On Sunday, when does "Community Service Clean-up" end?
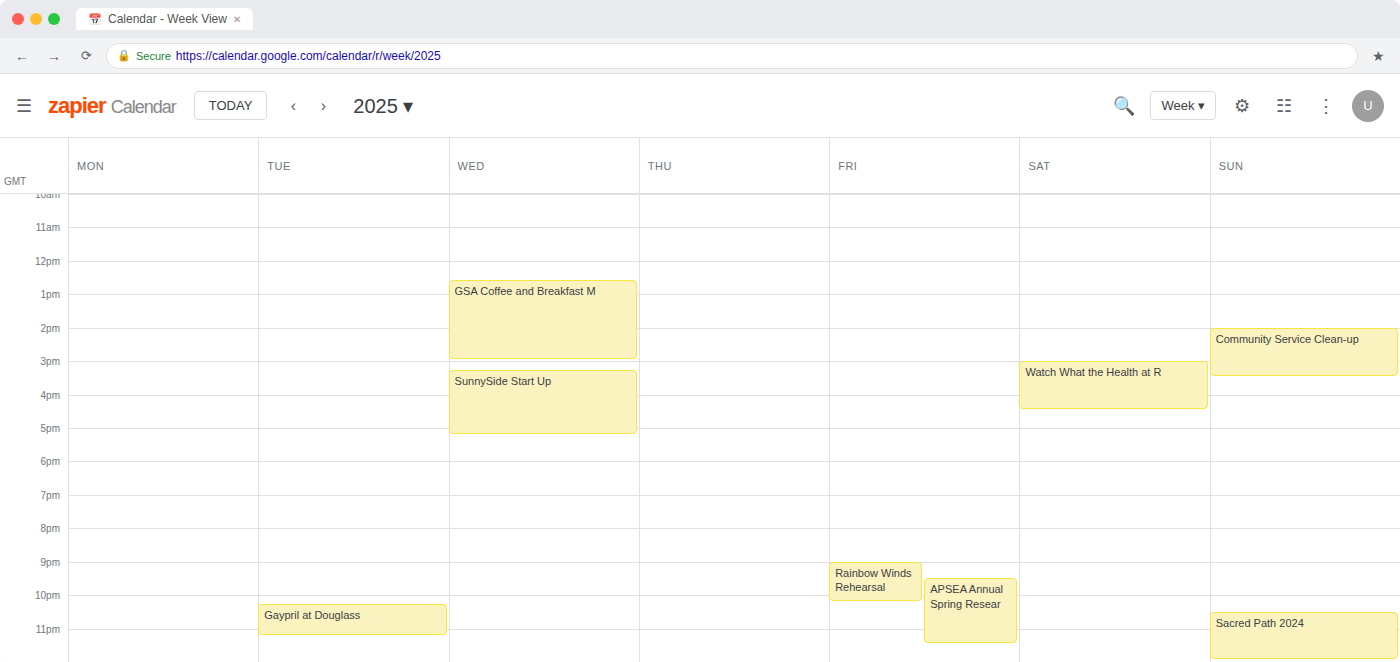
3:30 PM